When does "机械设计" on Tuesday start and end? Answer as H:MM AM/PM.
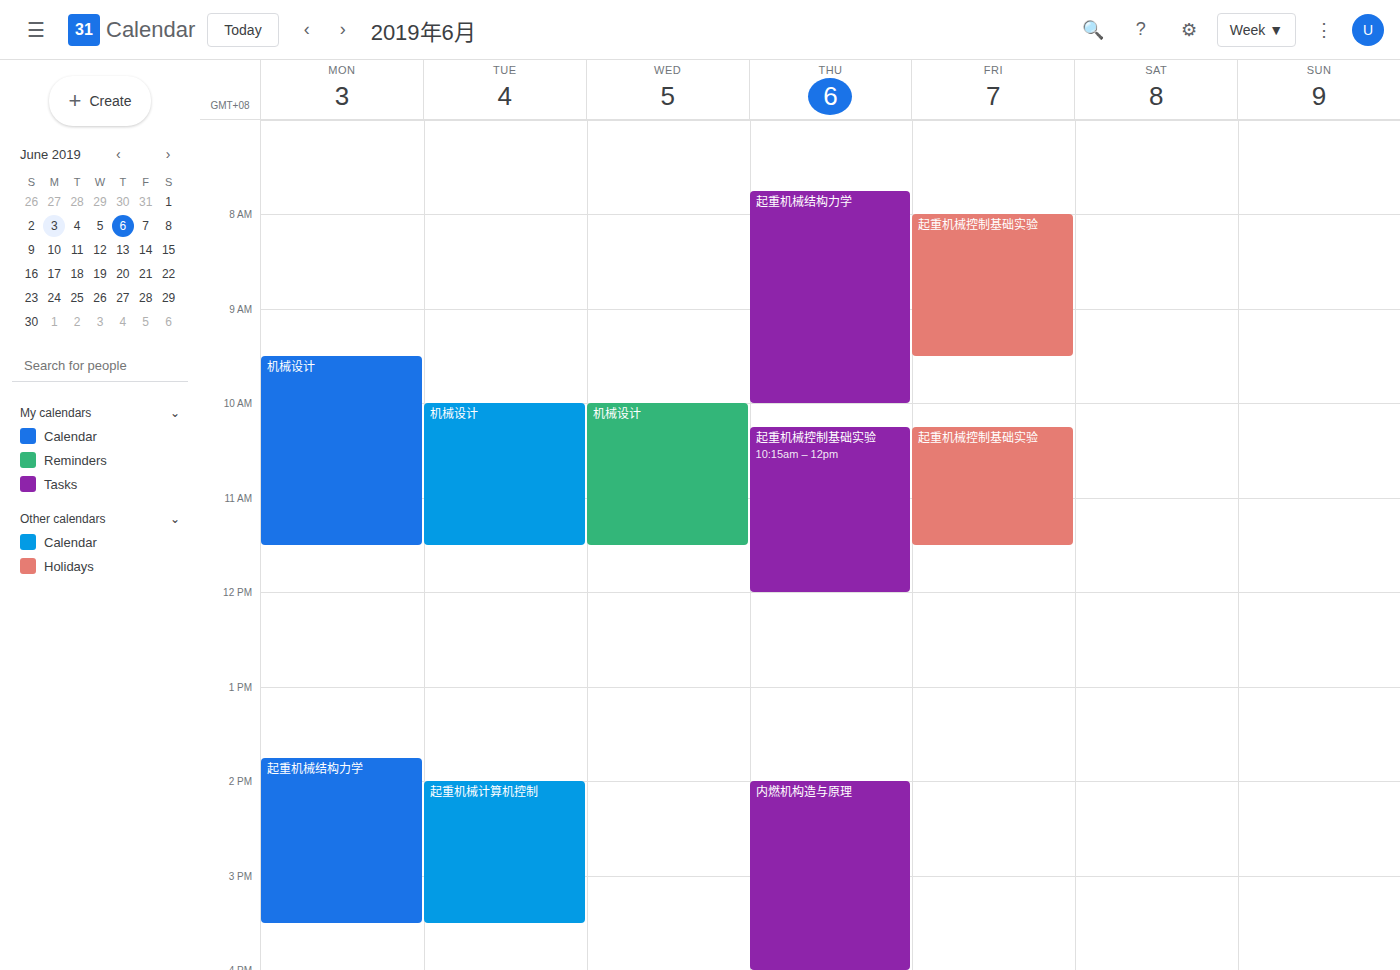
10:00 AM to 11:30 AM